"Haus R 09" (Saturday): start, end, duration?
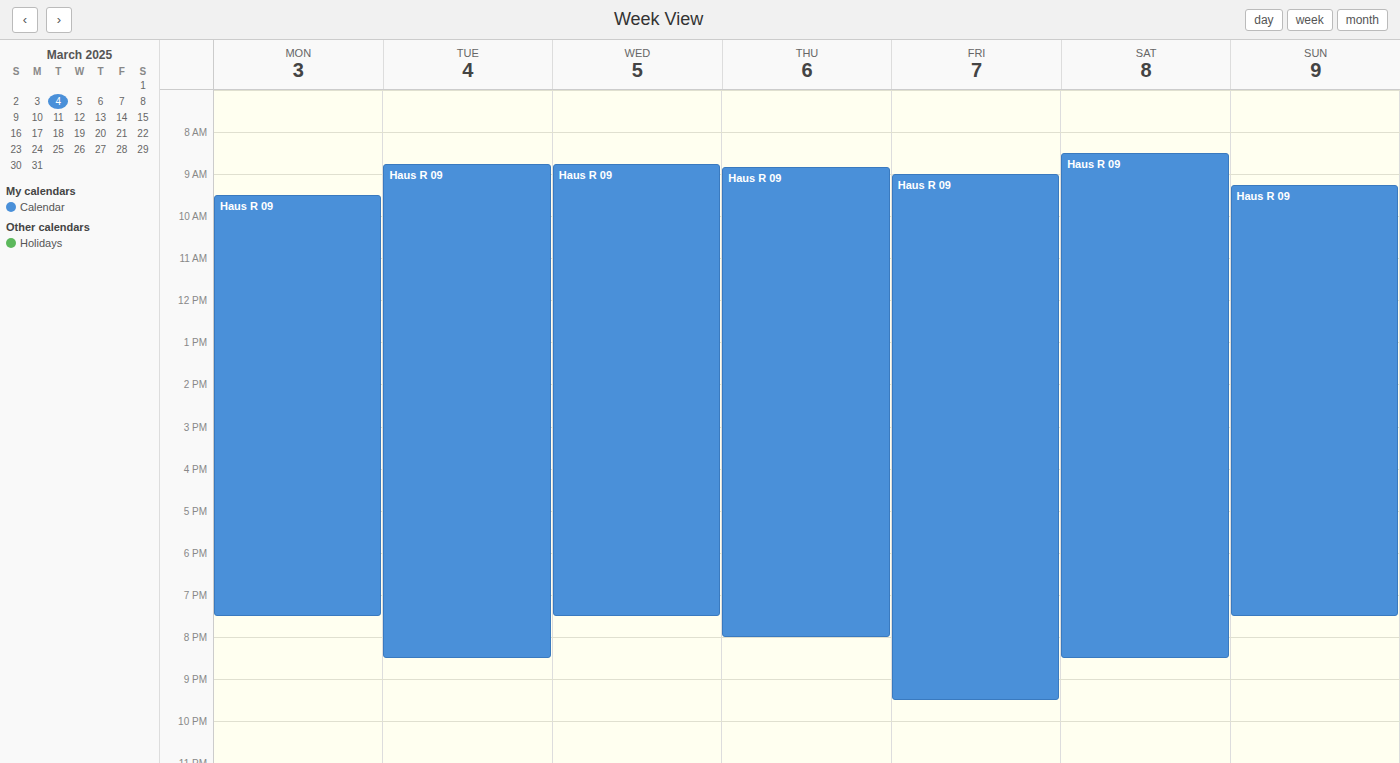
8:30 AM to 8:30 PM, 12 hours